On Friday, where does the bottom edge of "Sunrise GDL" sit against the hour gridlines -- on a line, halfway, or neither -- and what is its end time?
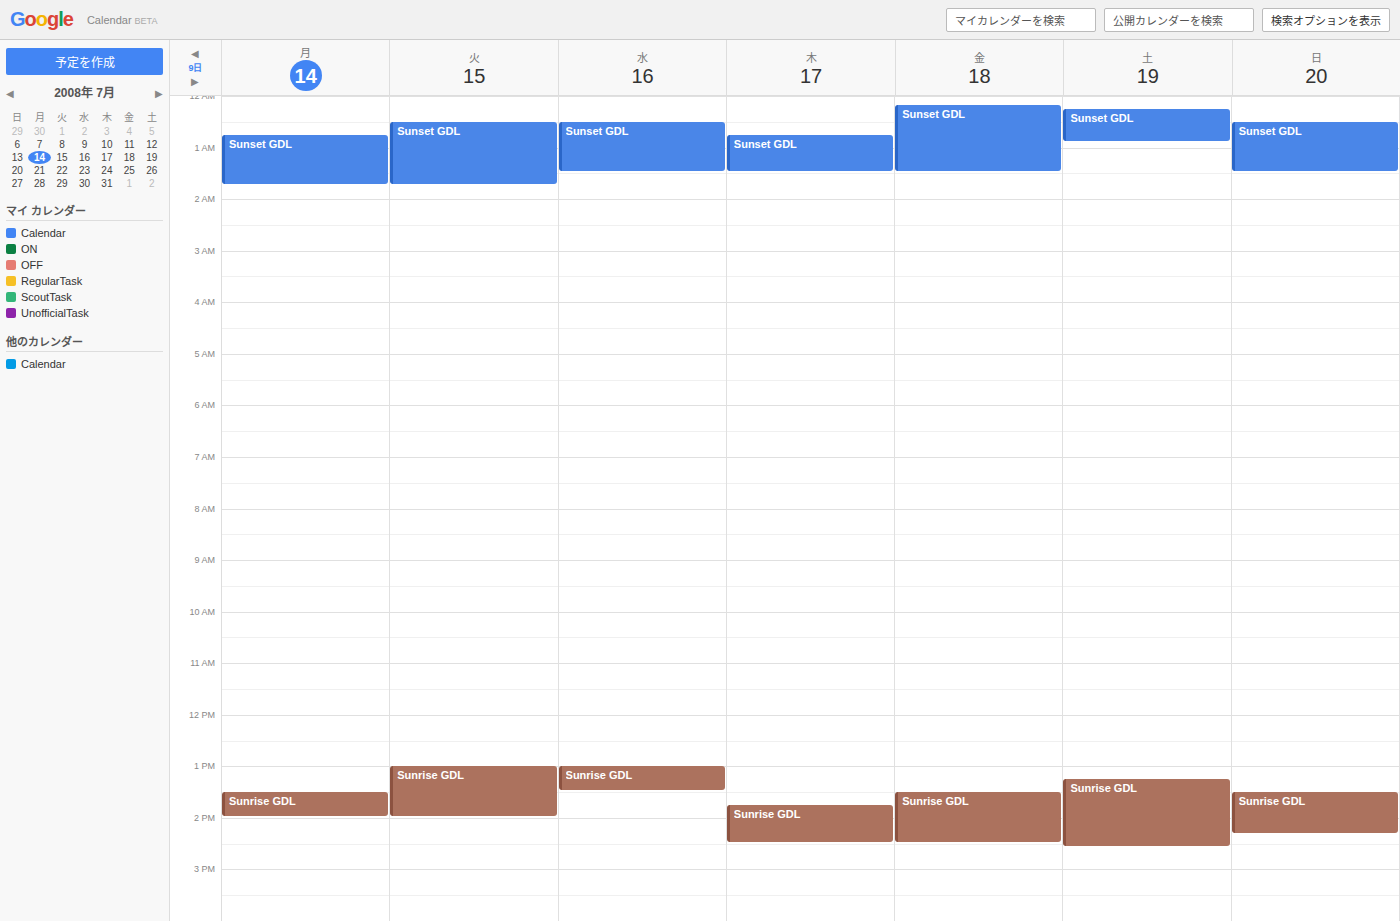
2:30 PM -- halfway between the 2 PM and 3 PM lines.